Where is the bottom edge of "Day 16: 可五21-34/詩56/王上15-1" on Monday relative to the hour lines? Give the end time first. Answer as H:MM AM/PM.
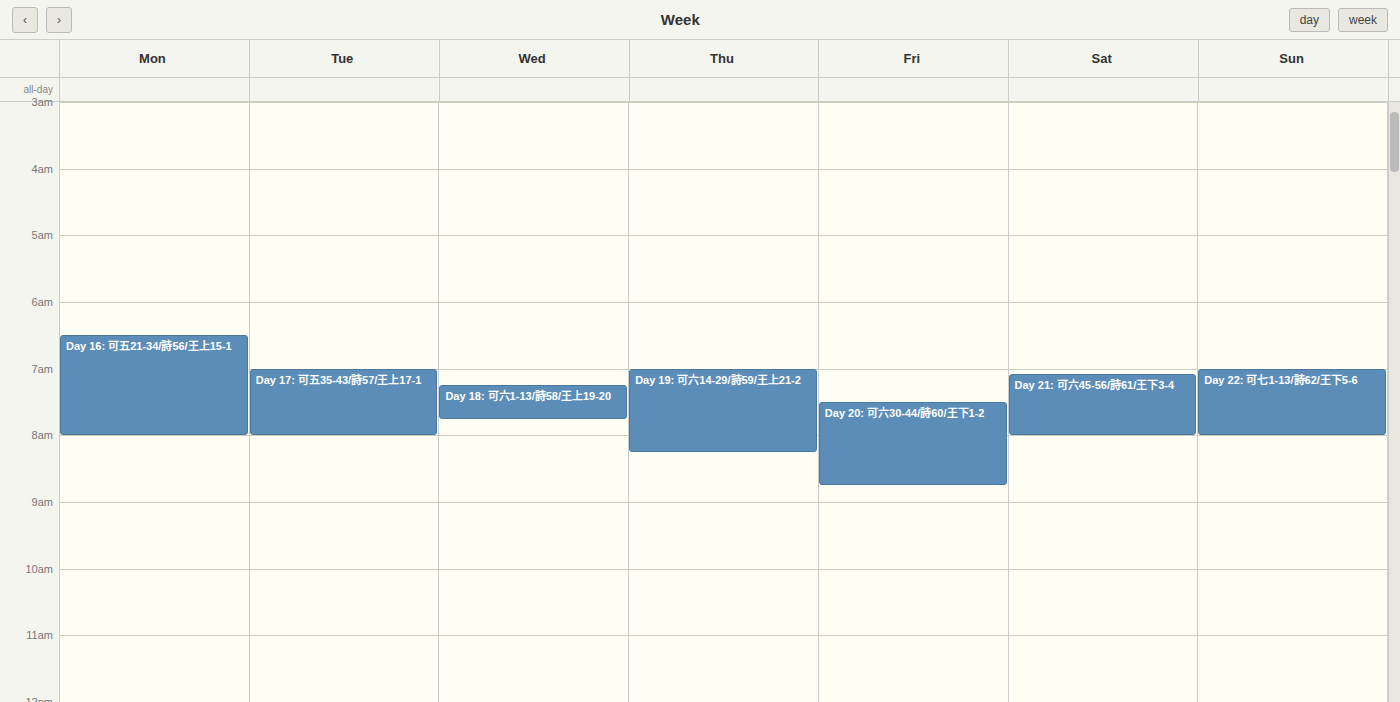
8:00 AM -- exactly on the 8 AM line.